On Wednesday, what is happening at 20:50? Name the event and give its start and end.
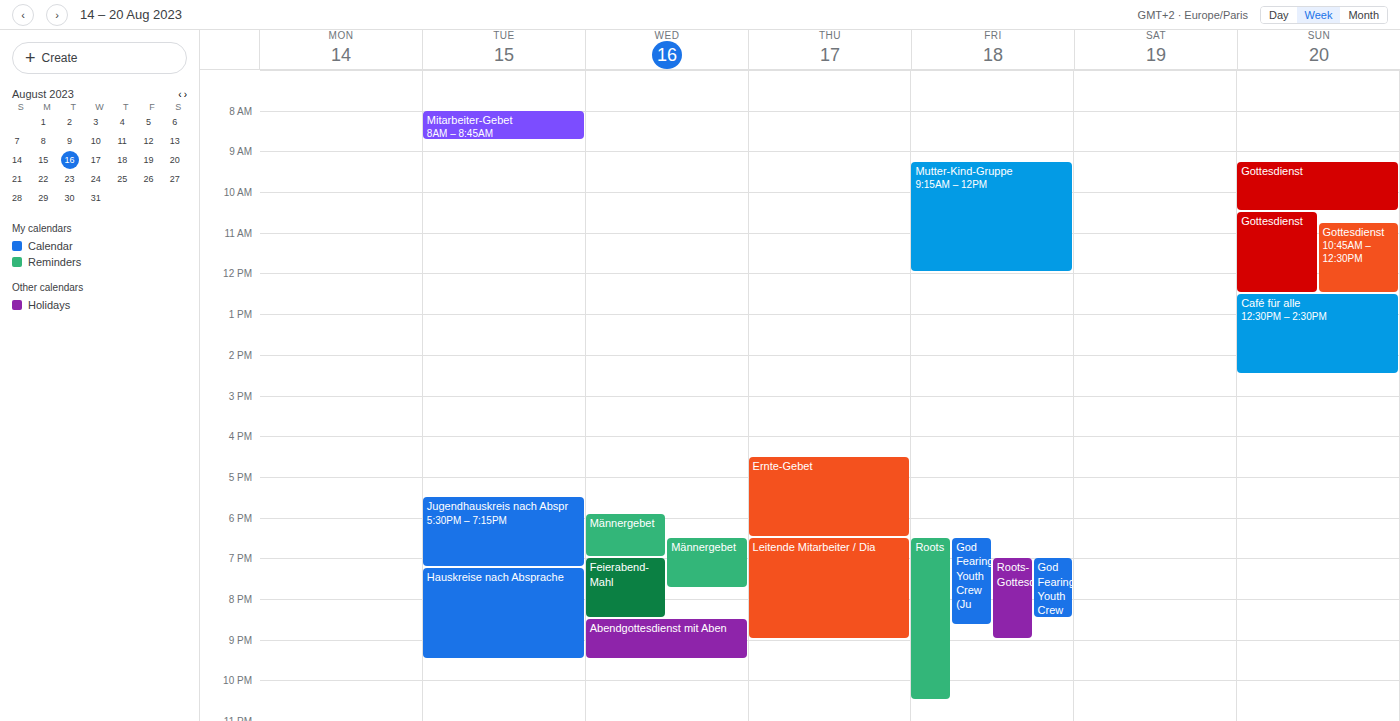
"Abendgottesdienst mit Aben", 20:30 to 21:30